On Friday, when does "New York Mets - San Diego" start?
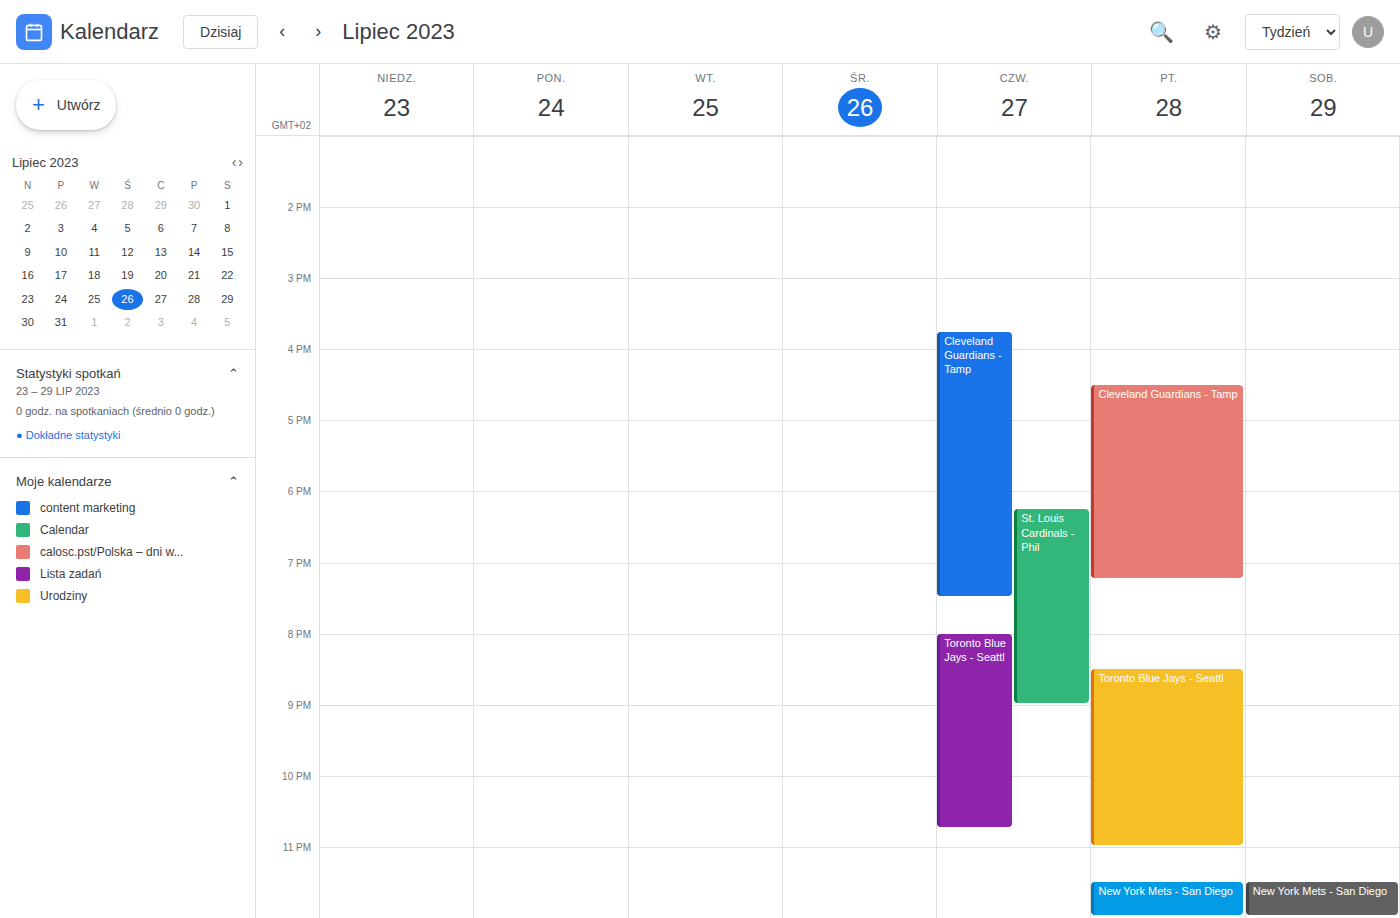
11:30 PM